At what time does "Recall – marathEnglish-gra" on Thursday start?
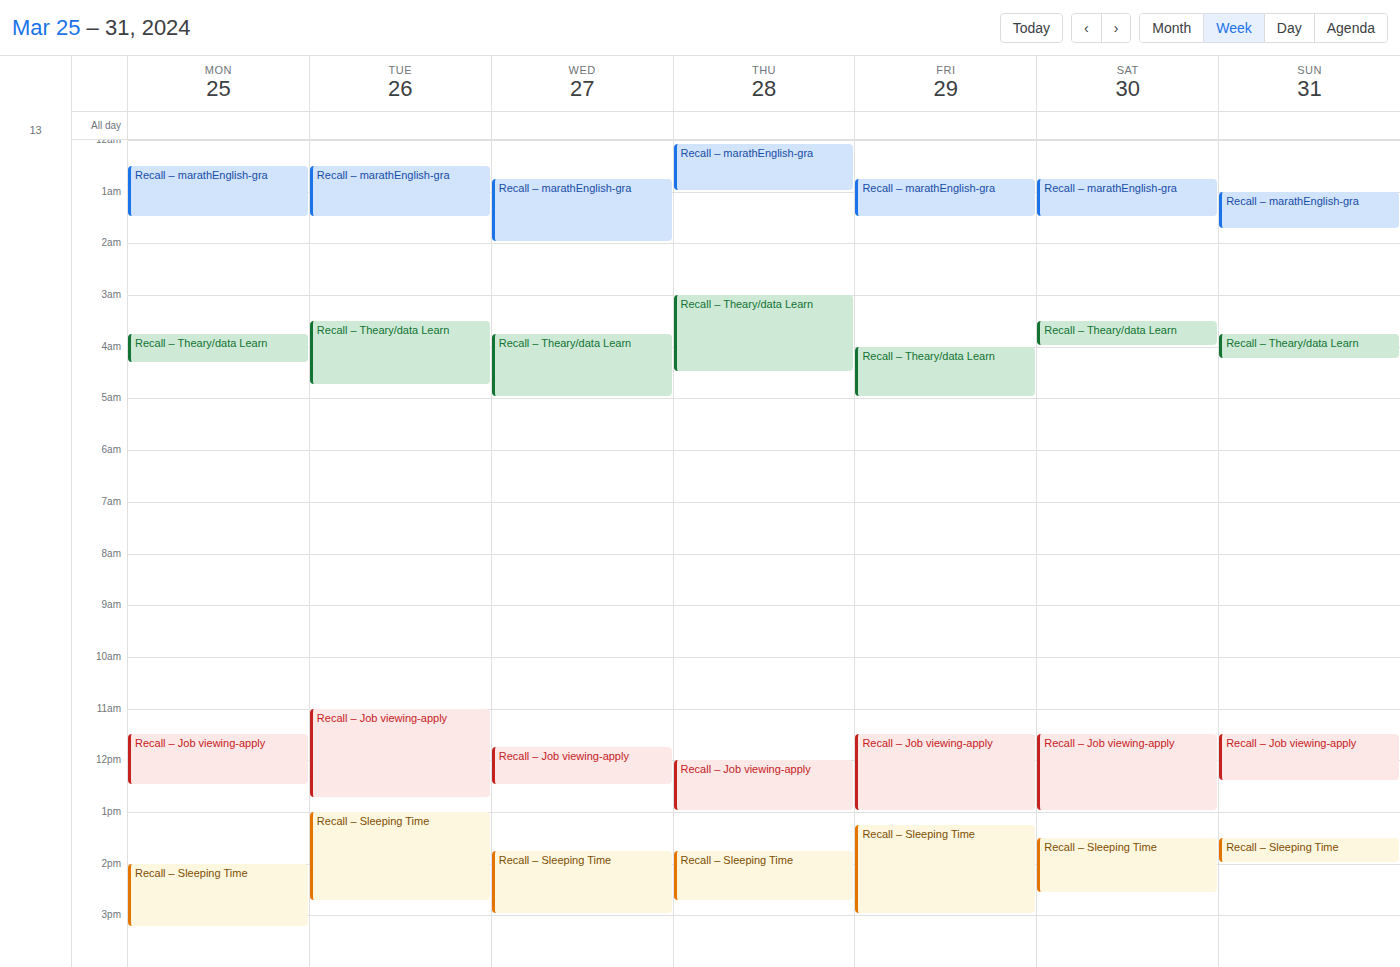
00:05